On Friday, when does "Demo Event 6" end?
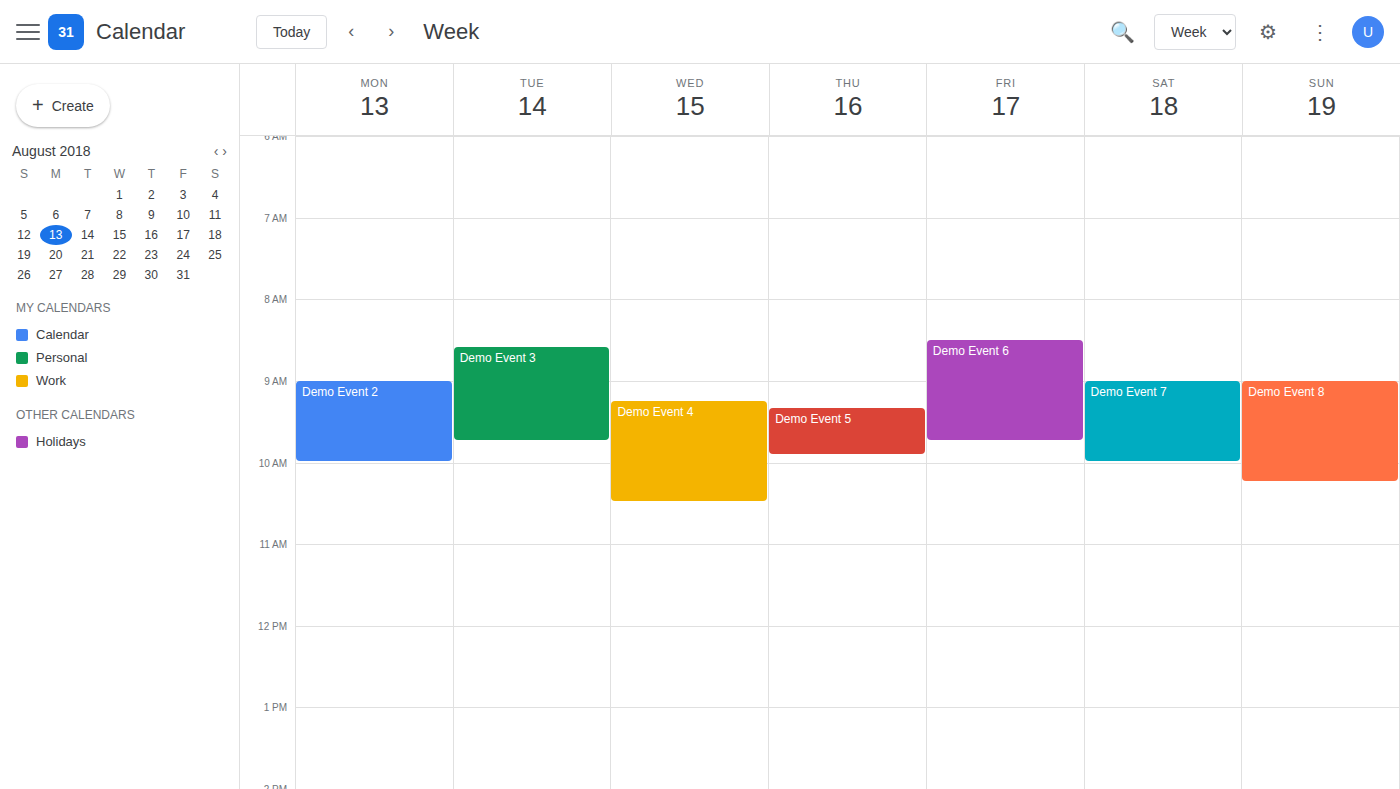
9:45 AM